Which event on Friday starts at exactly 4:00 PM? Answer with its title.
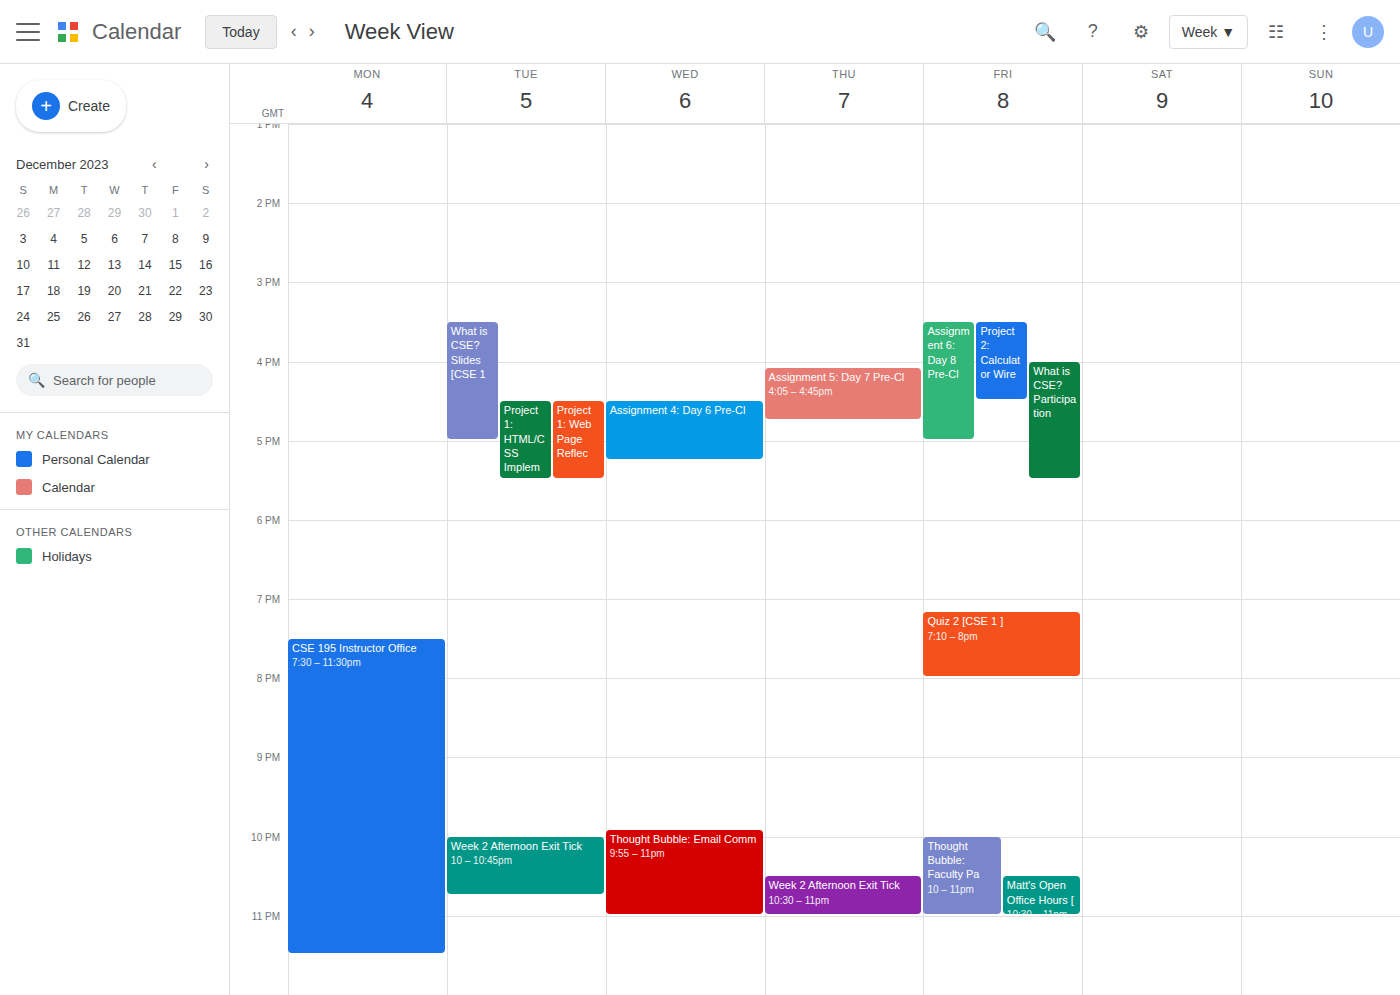
"What is CSE? Participation"